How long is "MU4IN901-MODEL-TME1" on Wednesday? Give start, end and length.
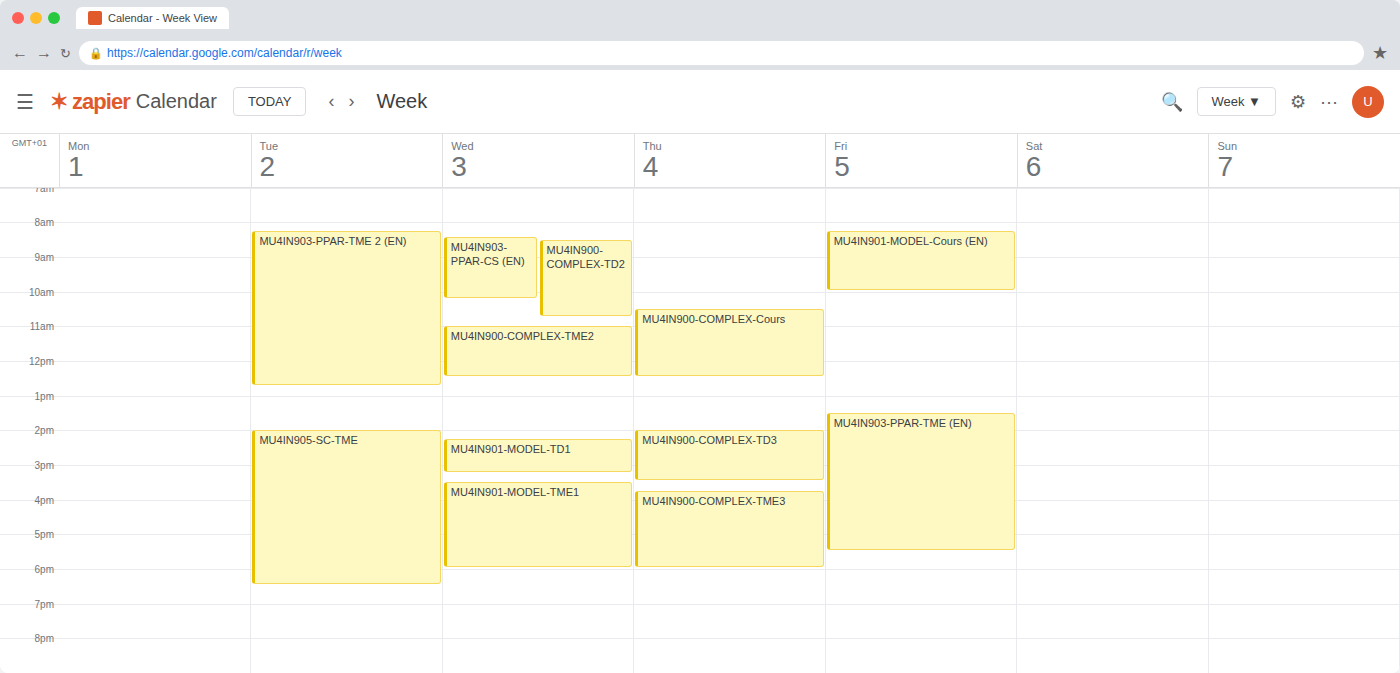
3:30 PM to 6:00 PM, 2 hours 30 minutes